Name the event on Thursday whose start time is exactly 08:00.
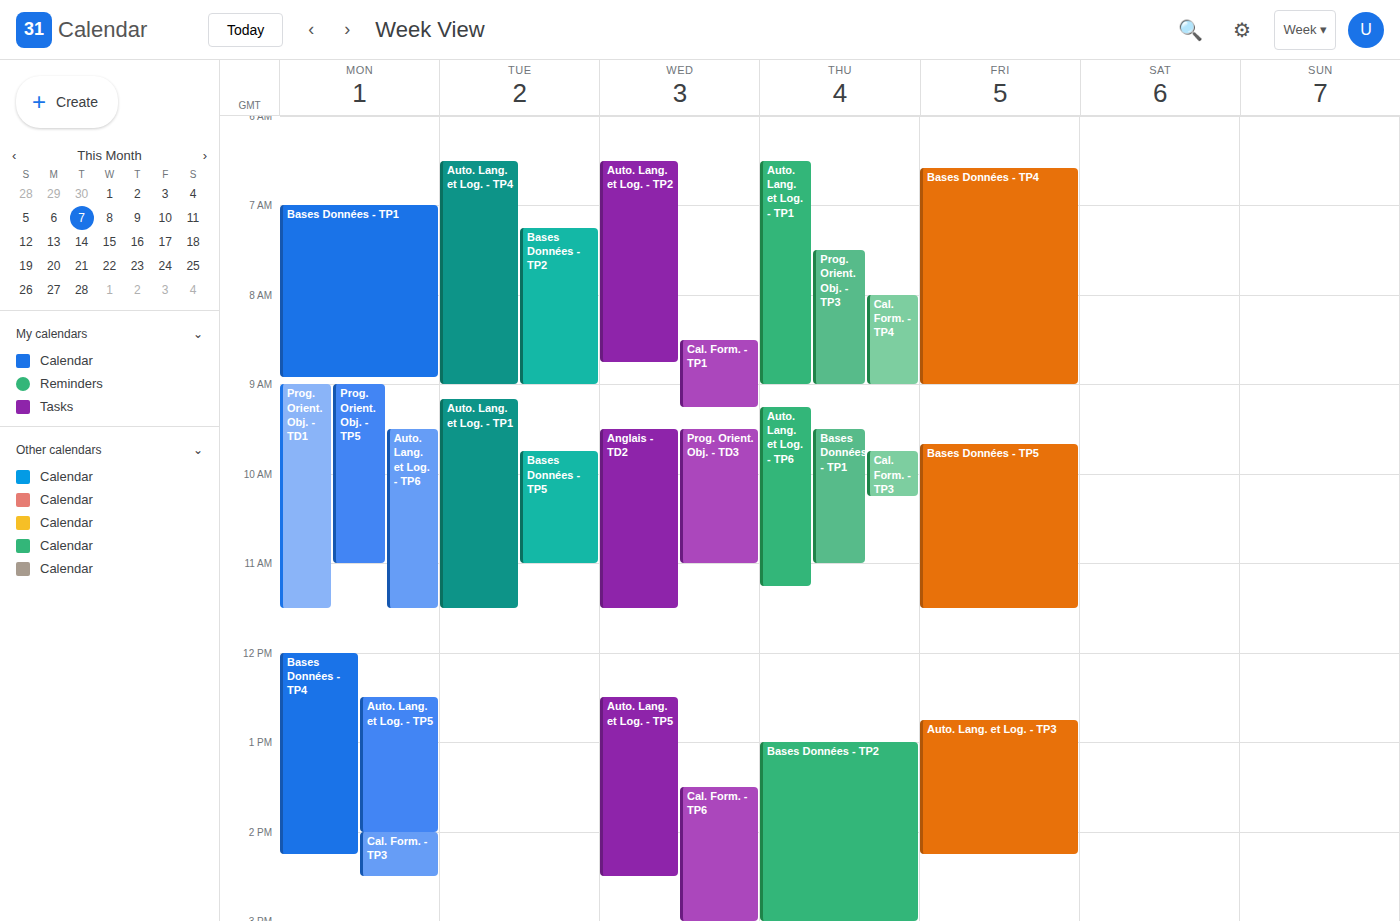
"Cal. Form. - TP4"